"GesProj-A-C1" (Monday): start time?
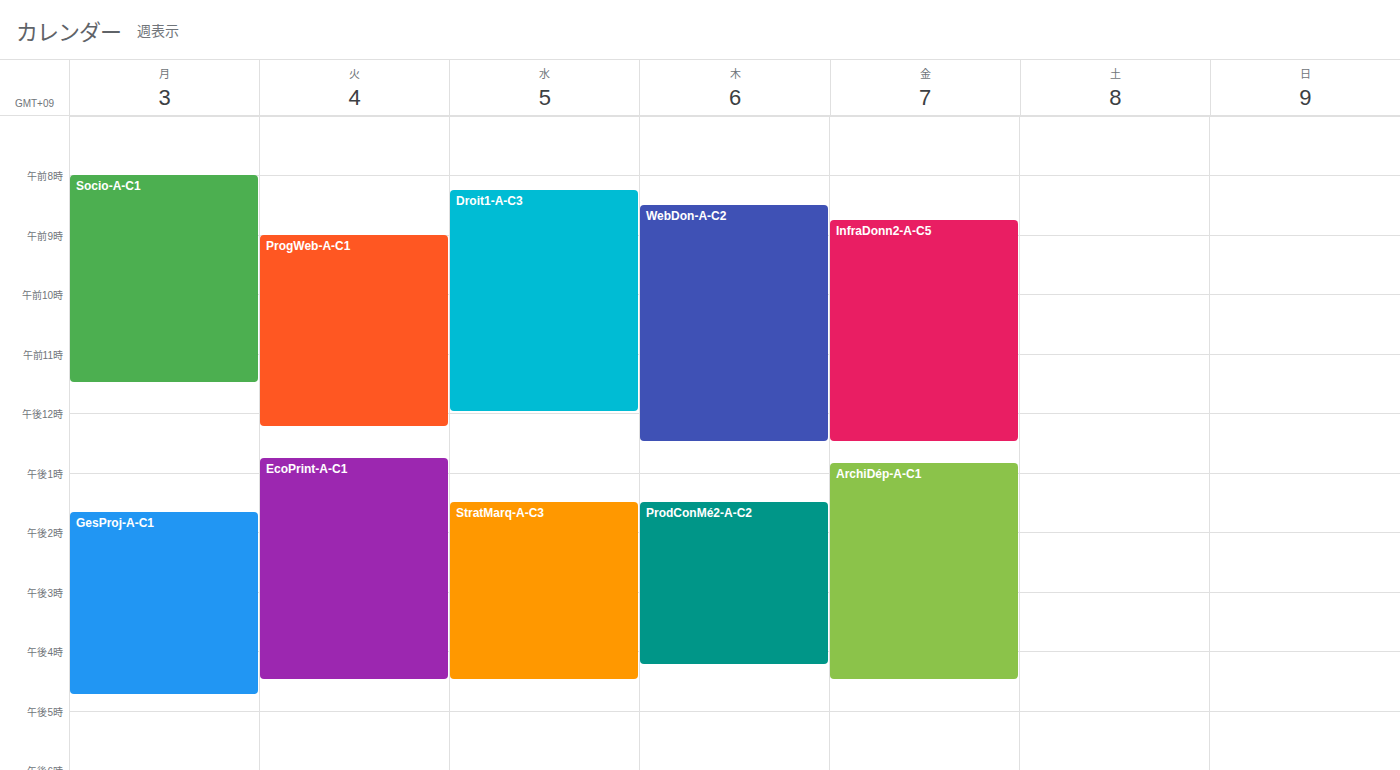
1:40 PM